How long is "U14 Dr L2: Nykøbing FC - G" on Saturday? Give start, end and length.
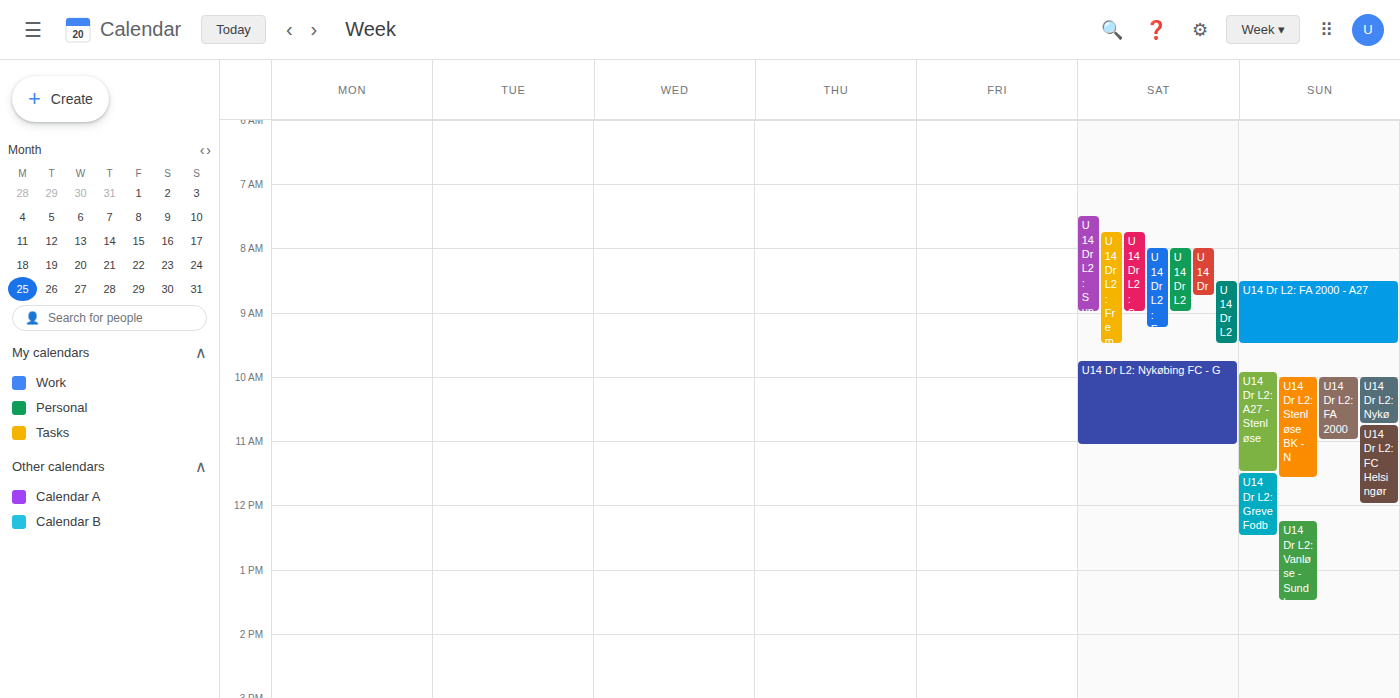
9:45 AM to 11:05 AM, 1 hour 20 minutes